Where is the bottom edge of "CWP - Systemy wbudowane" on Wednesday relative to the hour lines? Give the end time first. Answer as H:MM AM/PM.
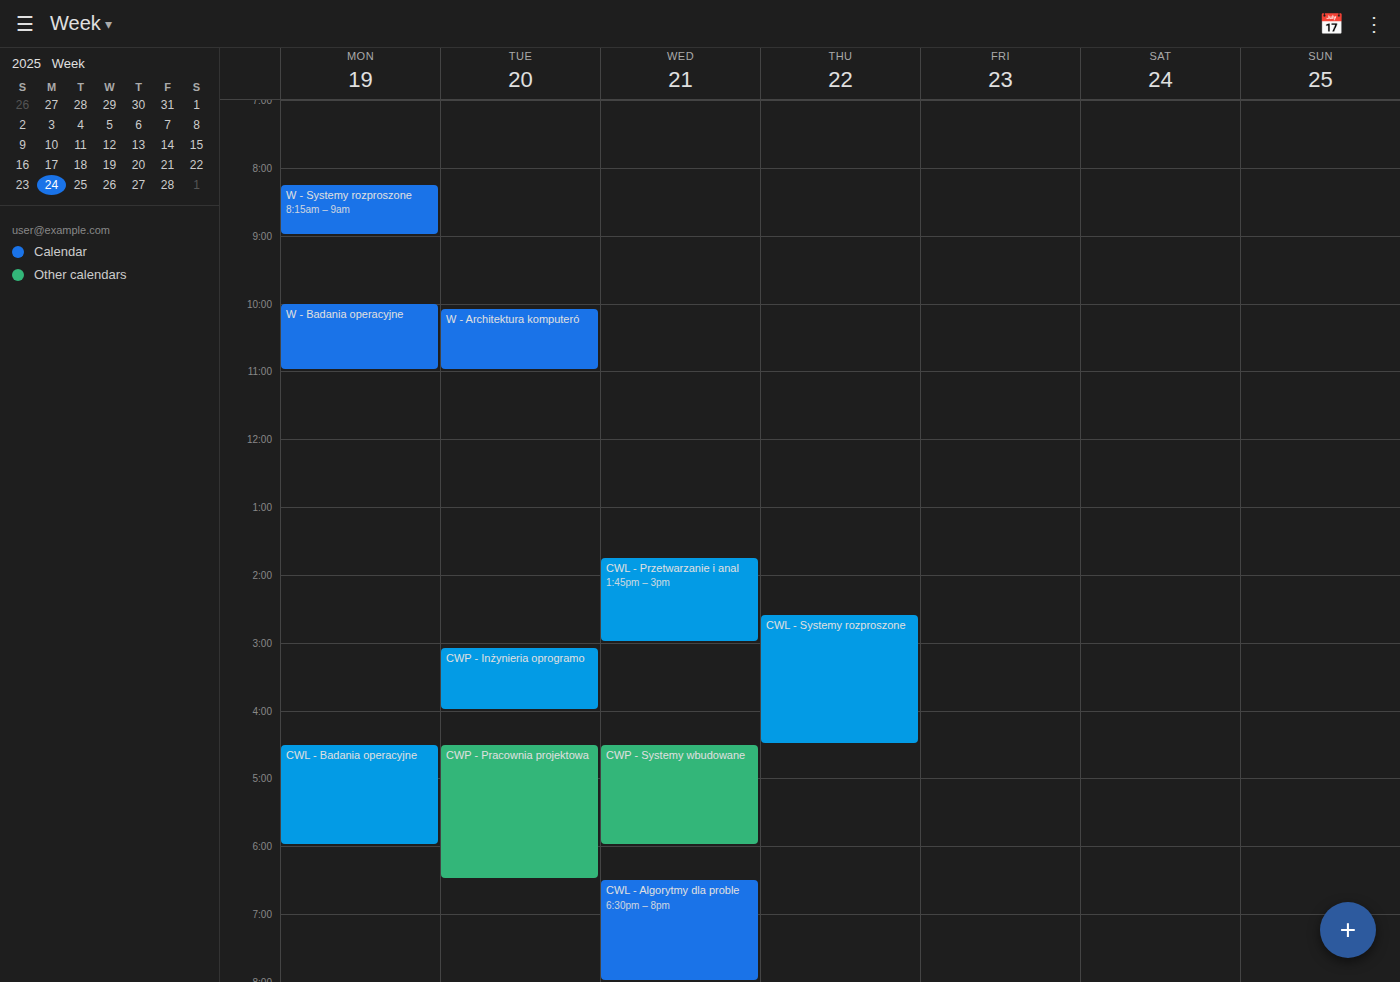
6:00 PM -- exactly on the 6 PM line.